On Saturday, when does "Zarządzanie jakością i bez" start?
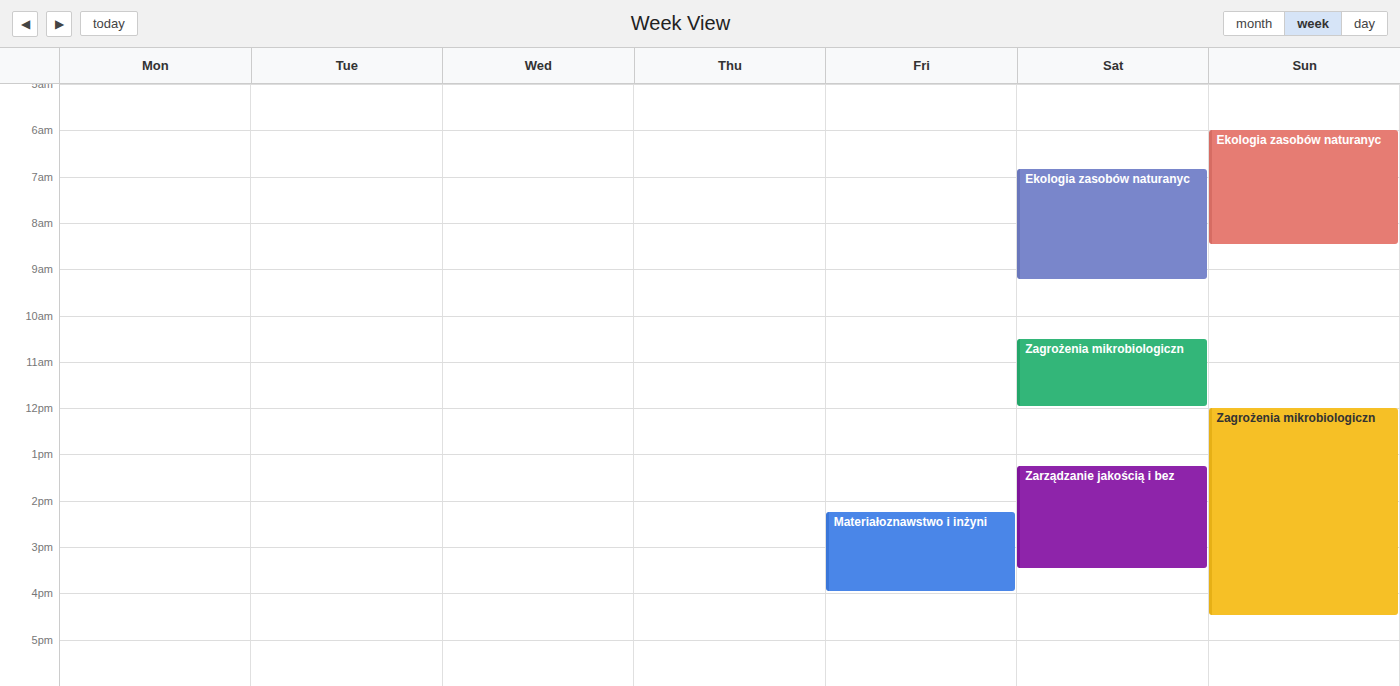
1:15 PM